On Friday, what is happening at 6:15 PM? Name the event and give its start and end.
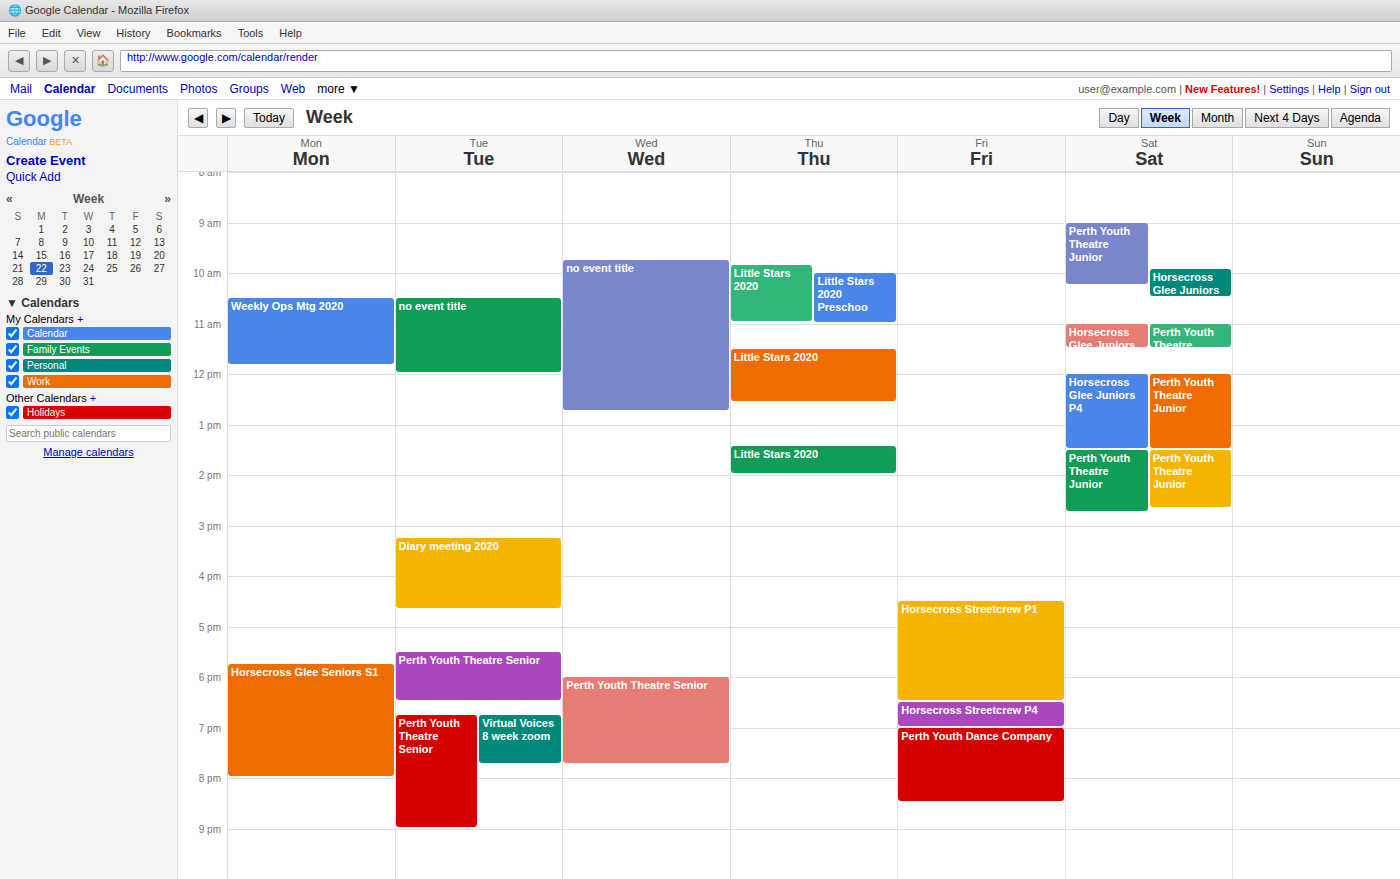
"Horsecross Streetcrew P1", 4:30 PM to 6:30 PM